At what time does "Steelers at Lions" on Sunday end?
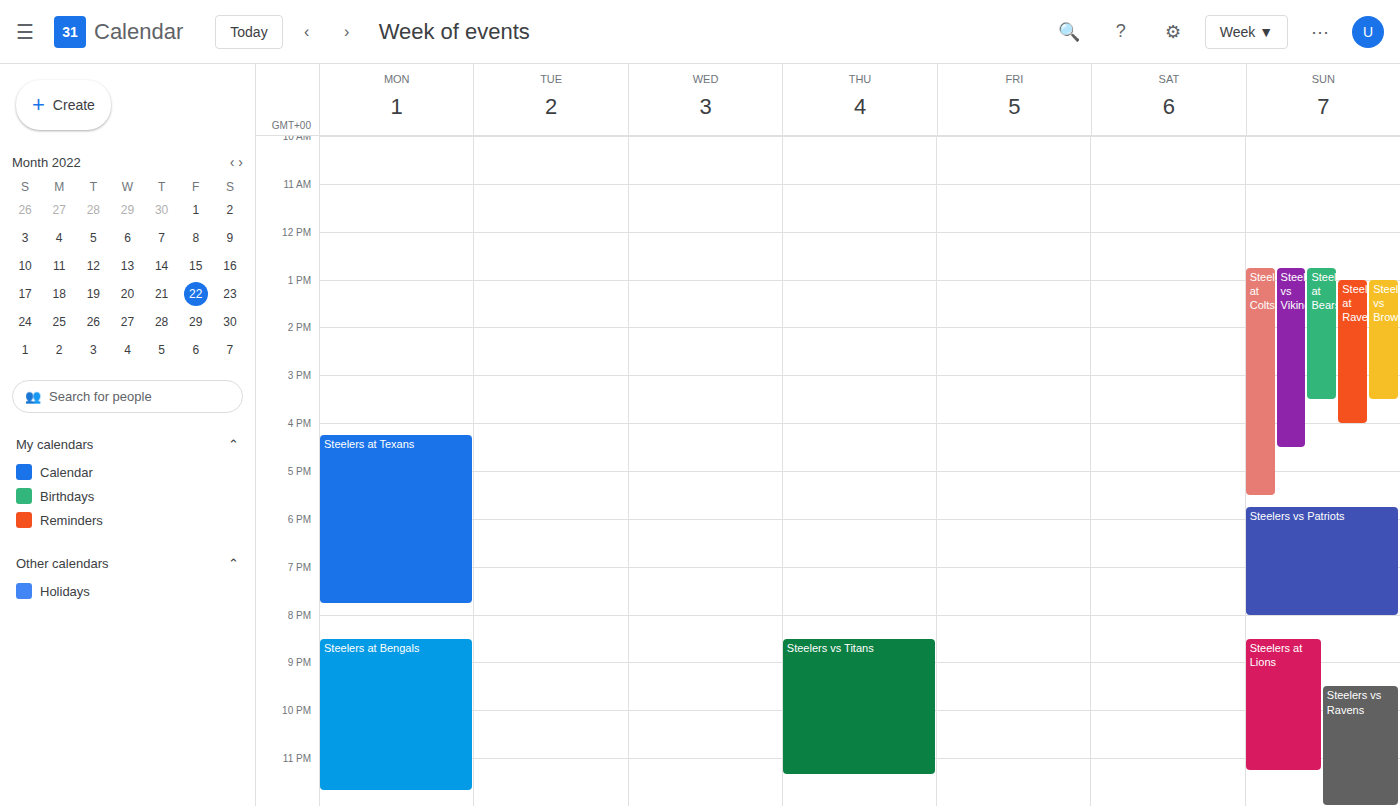
11:15 PM